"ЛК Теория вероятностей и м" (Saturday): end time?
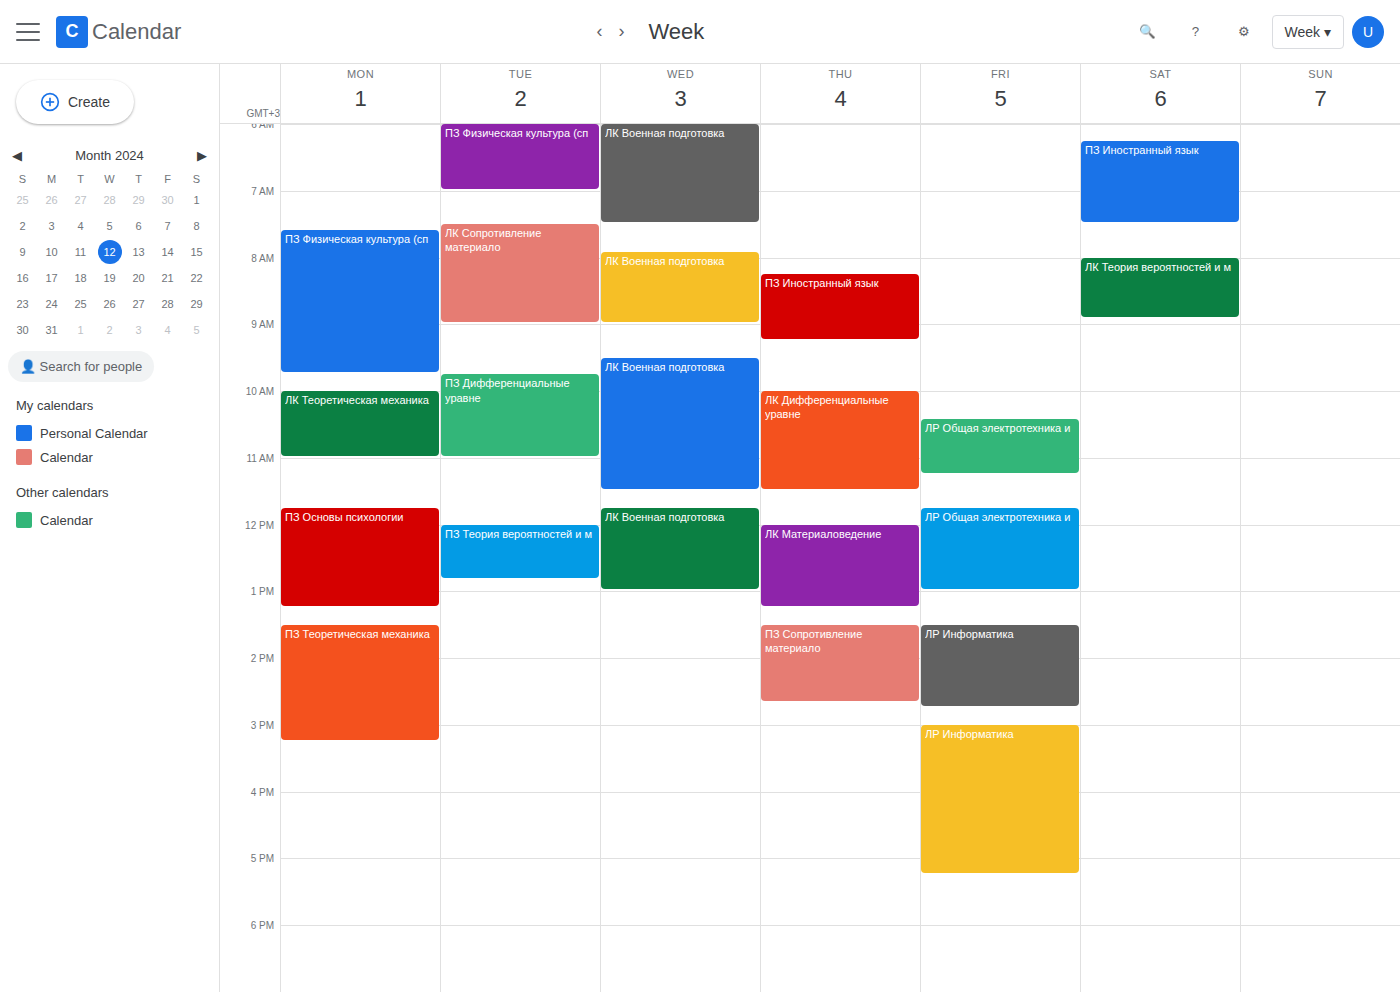
8:55 AM